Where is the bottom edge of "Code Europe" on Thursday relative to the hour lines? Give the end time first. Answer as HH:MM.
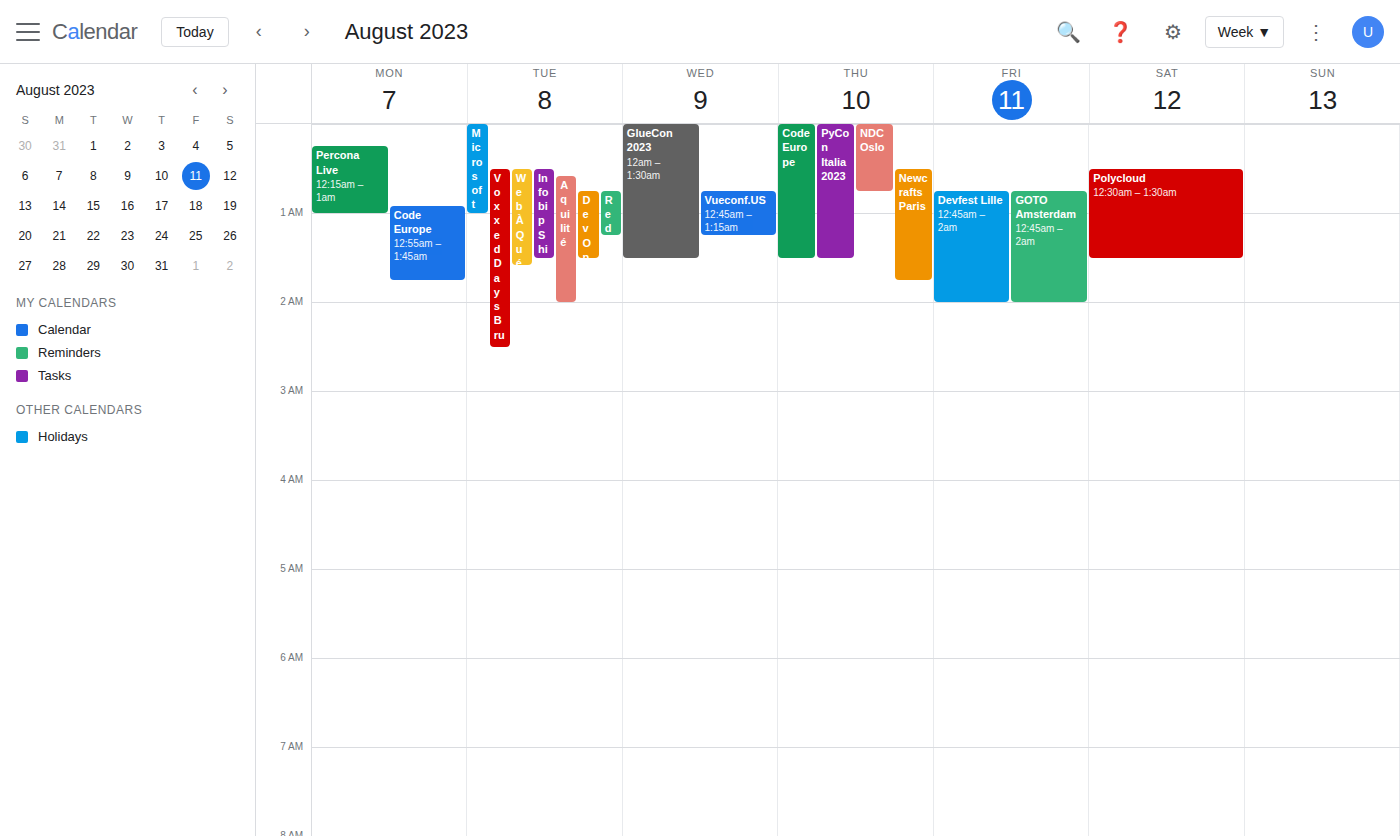
01:30 -- halfway between the 01:00 and 02:00 lines.